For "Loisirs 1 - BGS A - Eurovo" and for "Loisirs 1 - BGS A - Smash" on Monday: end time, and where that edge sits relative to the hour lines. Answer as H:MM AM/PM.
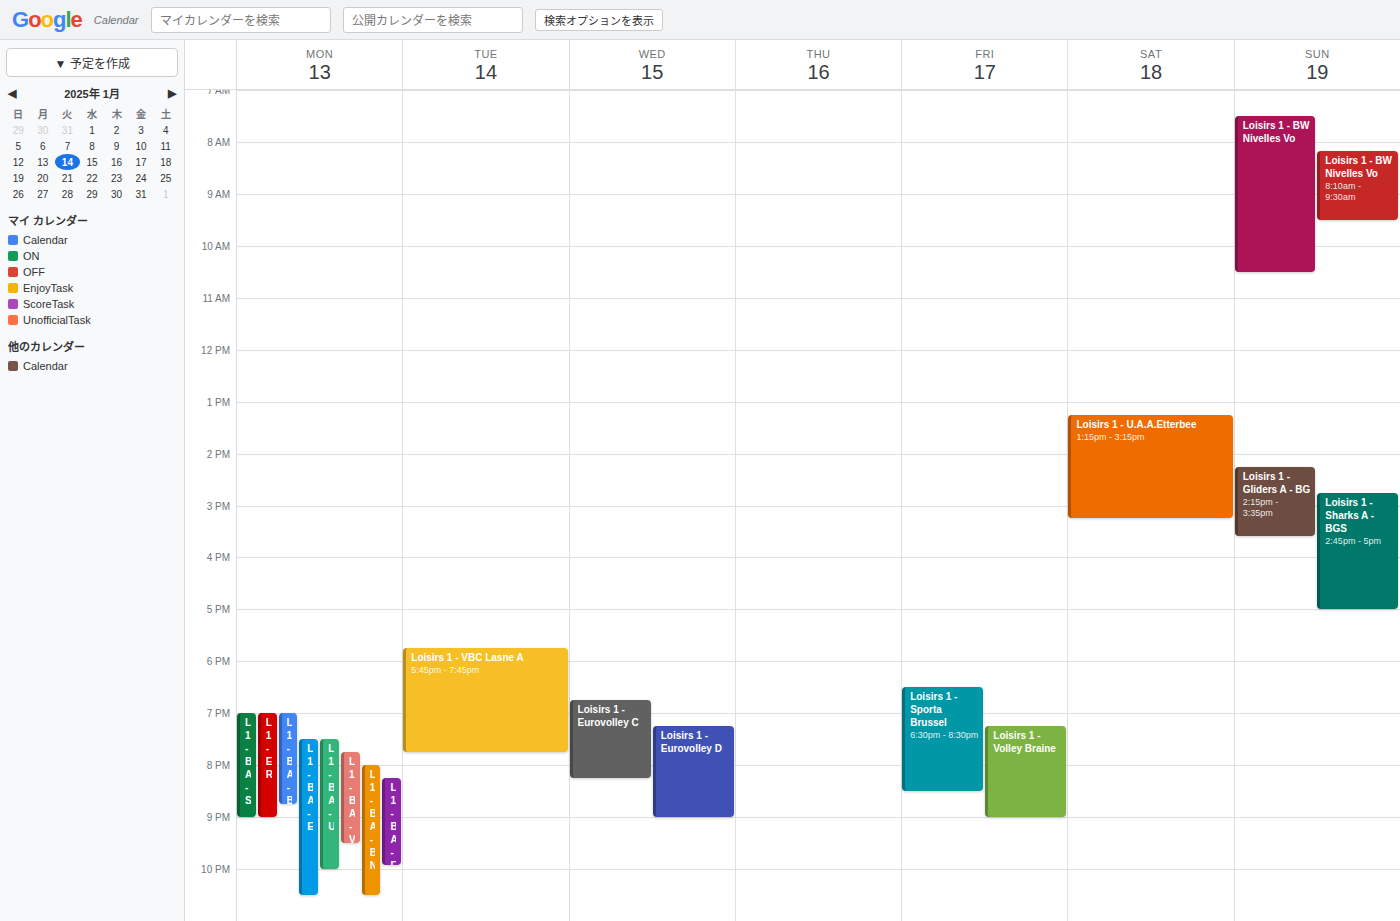
"Loisirs 1 - BGS A - Eurovo": 10:30 PM, halfway between the 10 PM and 11 PM lines. "Loisirs 1 - BGS A - Smash": 9:00 PM, exactly on the 9 PM line.